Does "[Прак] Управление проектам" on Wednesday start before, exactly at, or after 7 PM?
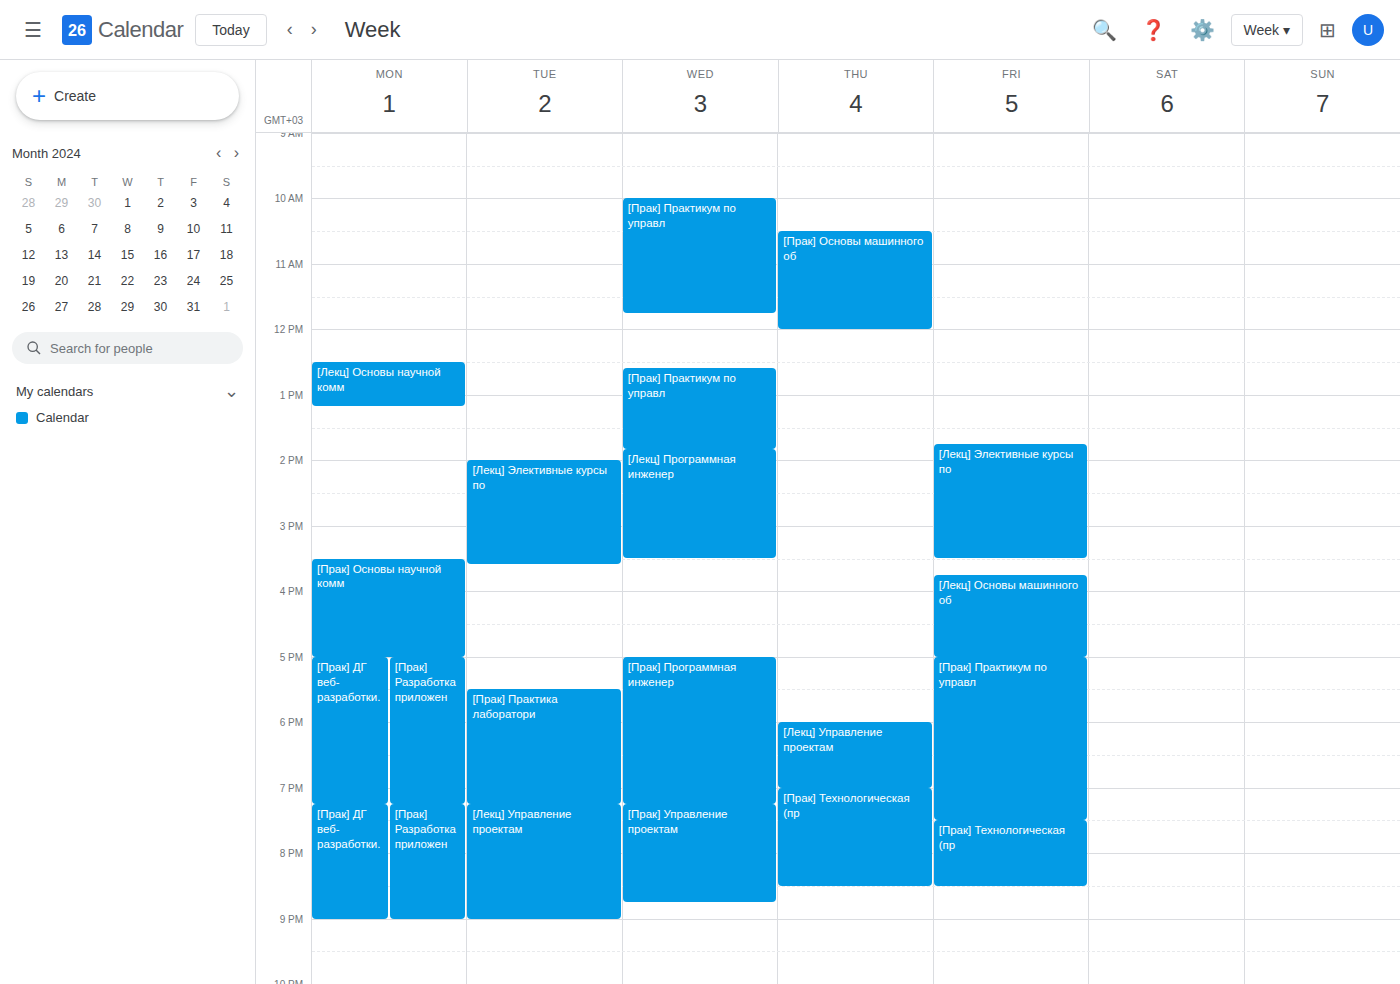
7:15 PM -- after 7 PM, 15 minutes below the 7 PM line.